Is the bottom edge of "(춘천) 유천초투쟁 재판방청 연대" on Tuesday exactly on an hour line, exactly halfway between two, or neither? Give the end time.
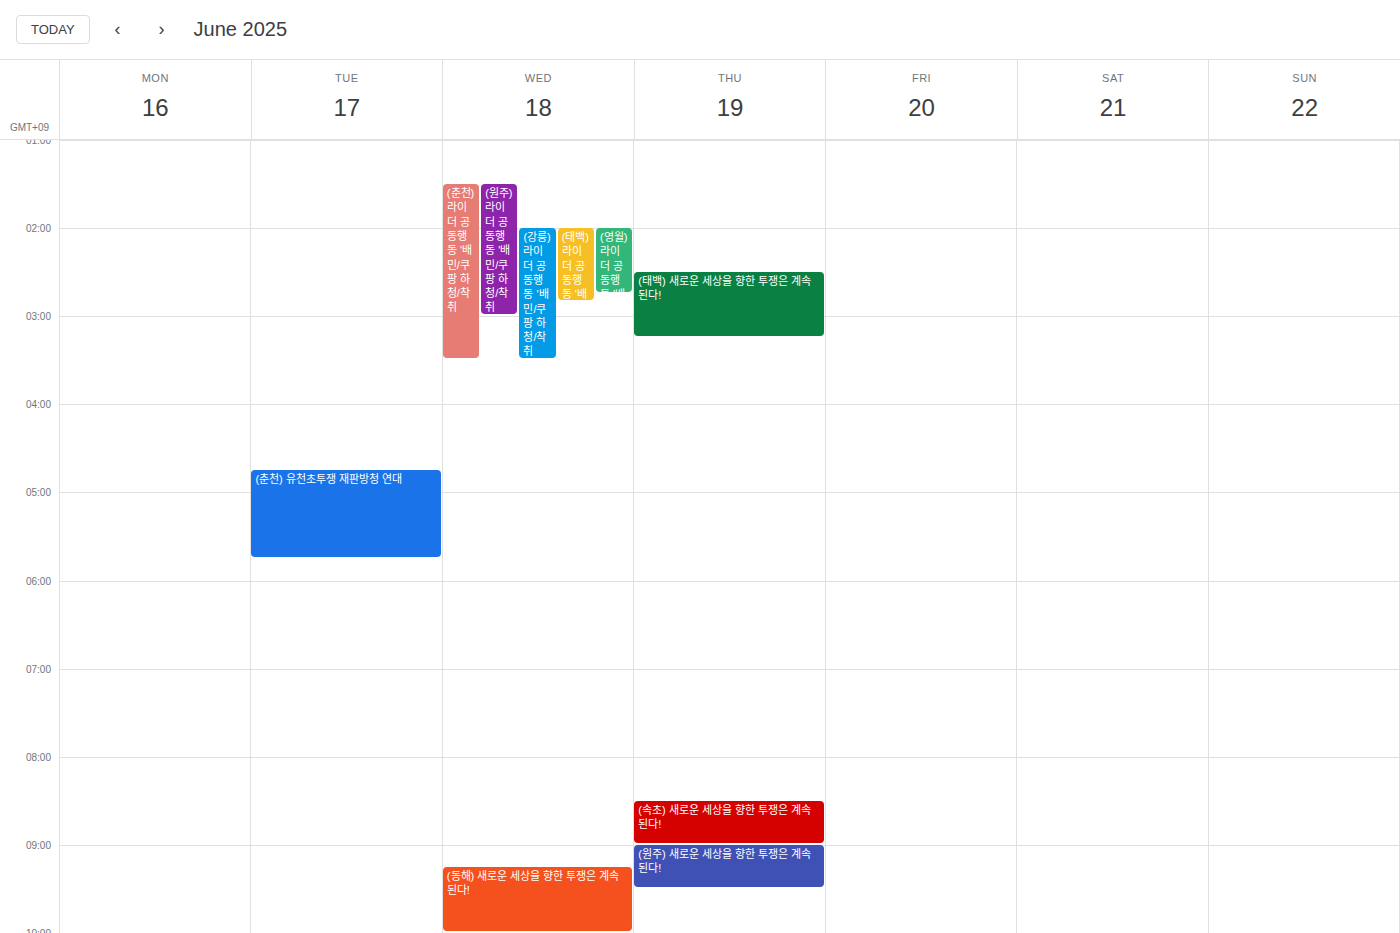
05:45 -- neither: three quarters of the way from the 05:00 line to the 06:00 line.